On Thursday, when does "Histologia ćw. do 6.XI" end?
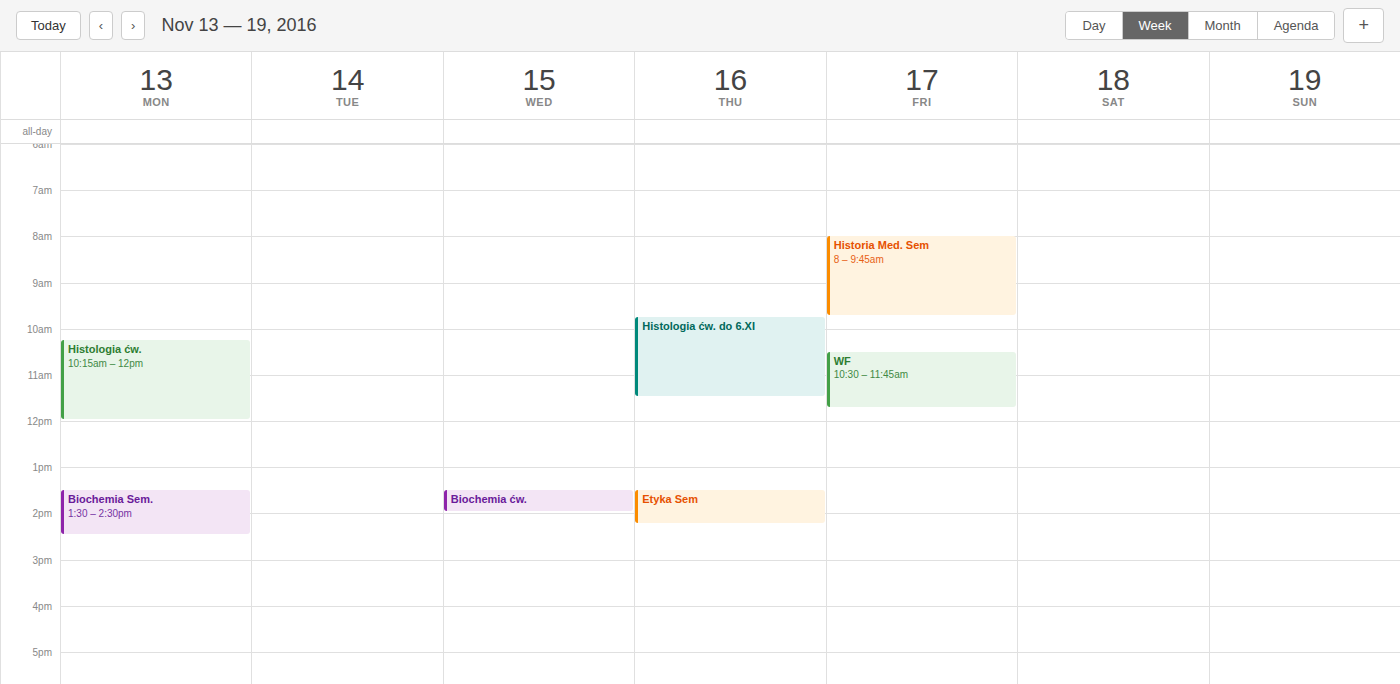
11:30 AM